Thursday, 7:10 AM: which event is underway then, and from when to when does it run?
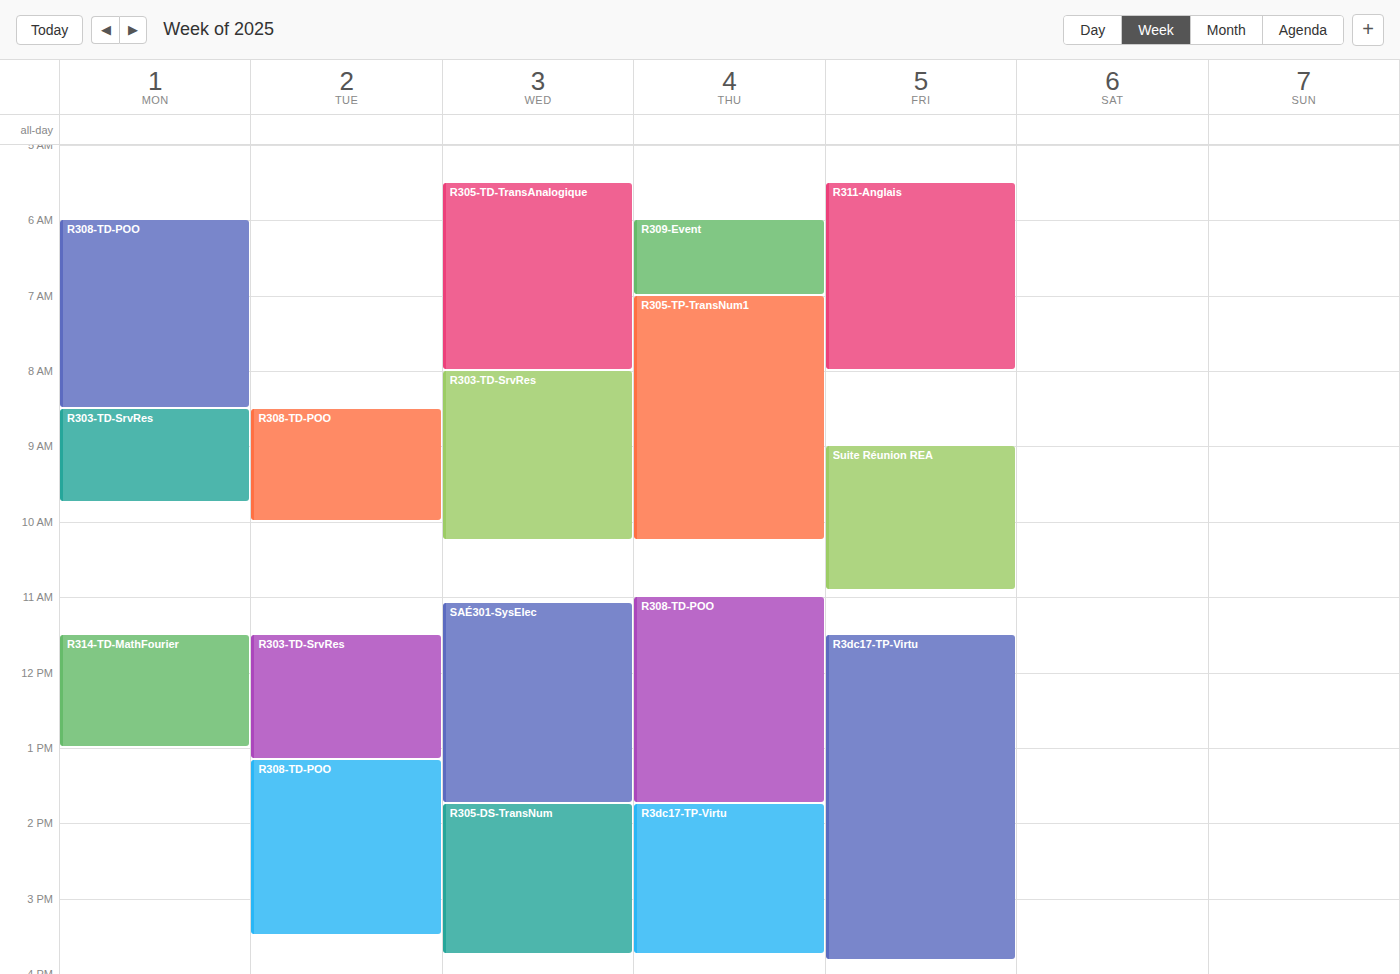
"R305-TP-TransNum1", 7:00 AM to 10:15 AM